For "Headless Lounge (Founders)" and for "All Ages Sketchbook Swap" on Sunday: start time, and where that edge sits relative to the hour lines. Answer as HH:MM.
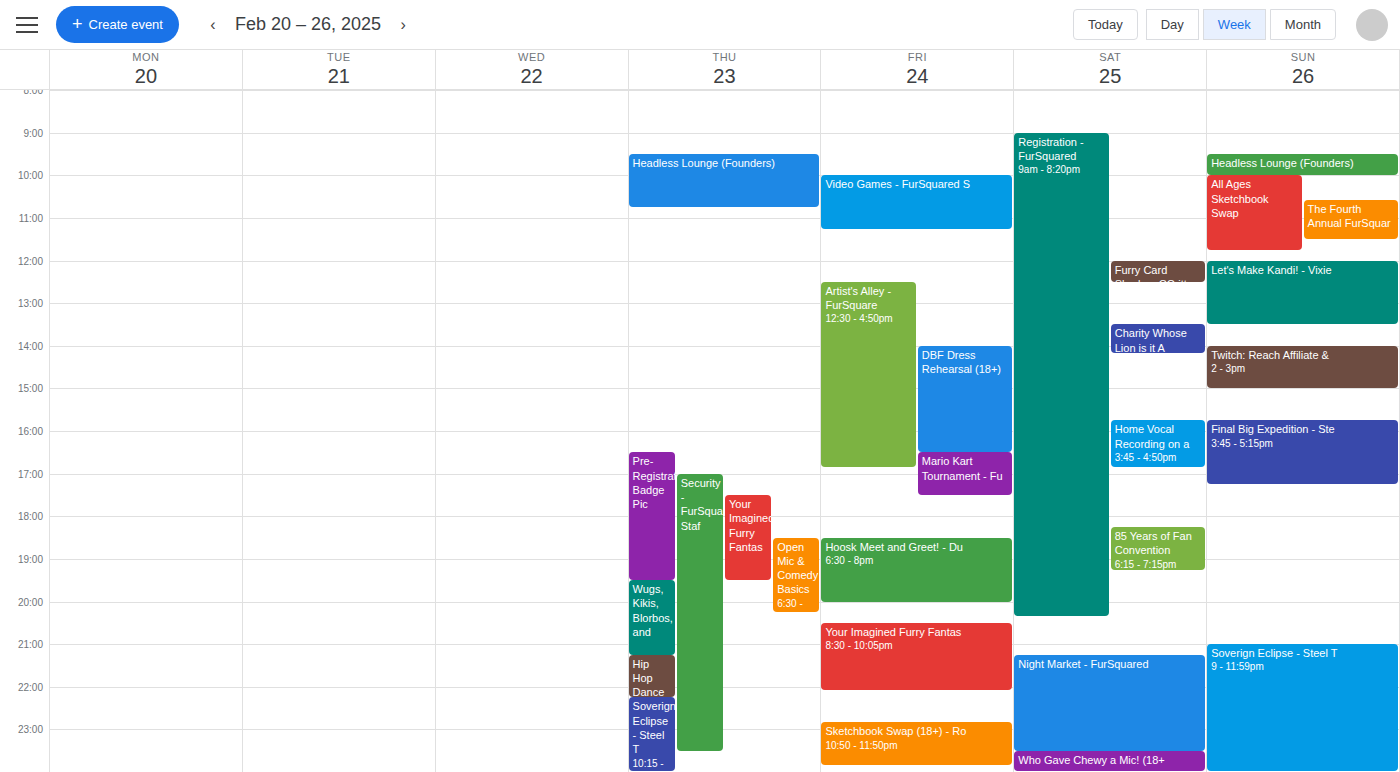
"Headless Lounge (Founders)": 09:30, halfway between the 09:00 and 10:00 lines. "All Ages Sketchbook Swap": 10:00, exactly on the 10:00 line.